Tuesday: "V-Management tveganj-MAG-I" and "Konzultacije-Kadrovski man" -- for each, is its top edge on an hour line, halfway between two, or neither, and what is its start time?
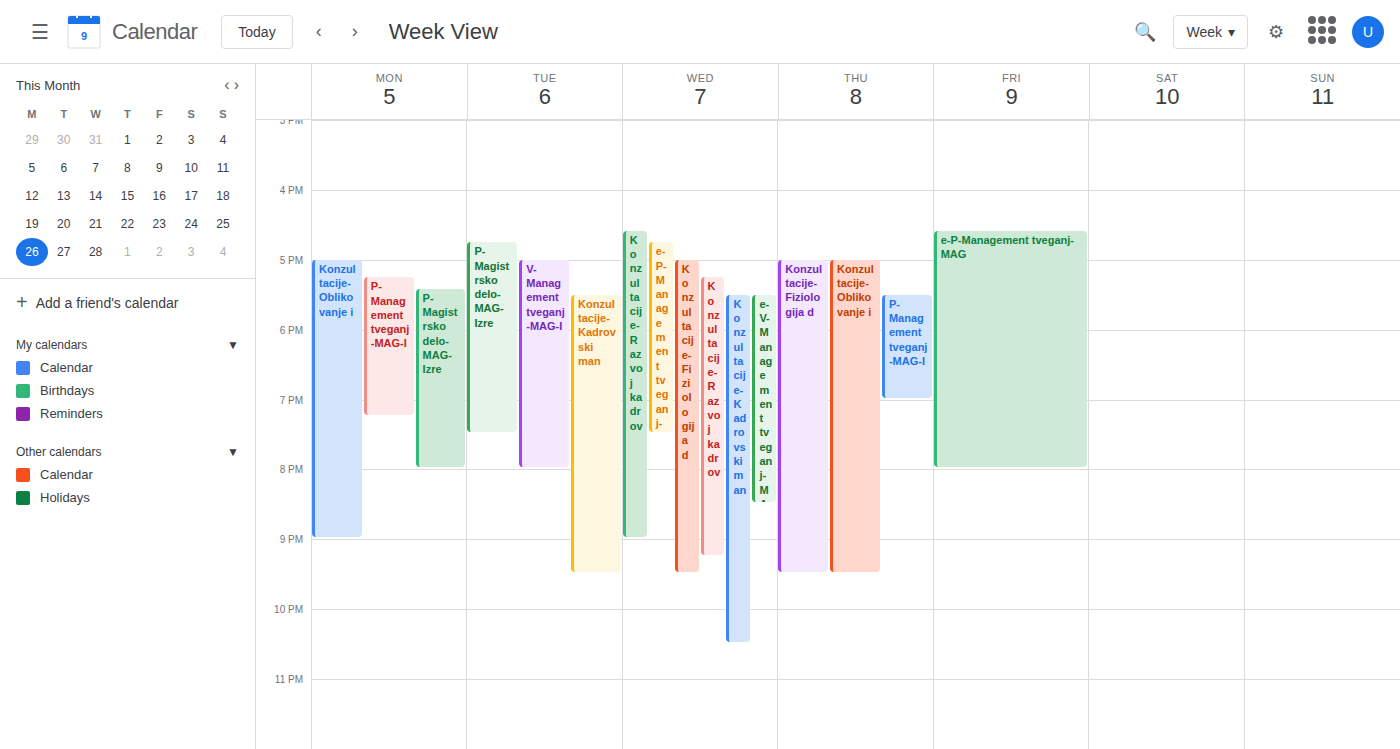
"V-Management tveganj-MAG-I": 5:00 PM, exactly on the 5 PM line. "Konzultacije-Kadrovski man": 5:30 PM, halfway between the 5 PM and 6 PM lines.